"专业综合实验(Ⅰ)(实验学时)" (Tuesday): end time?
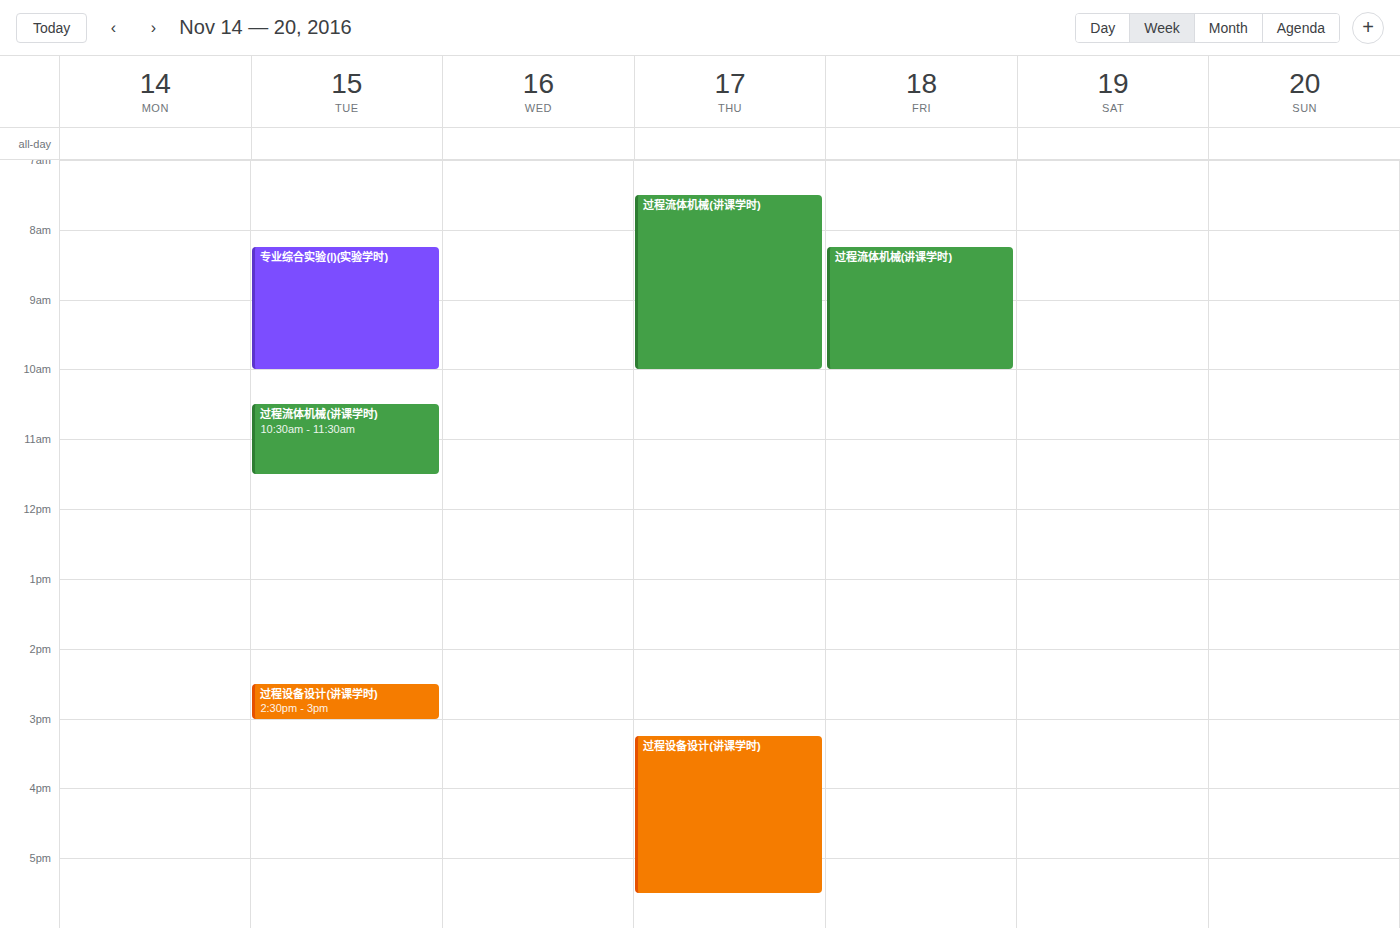
10:00 AM